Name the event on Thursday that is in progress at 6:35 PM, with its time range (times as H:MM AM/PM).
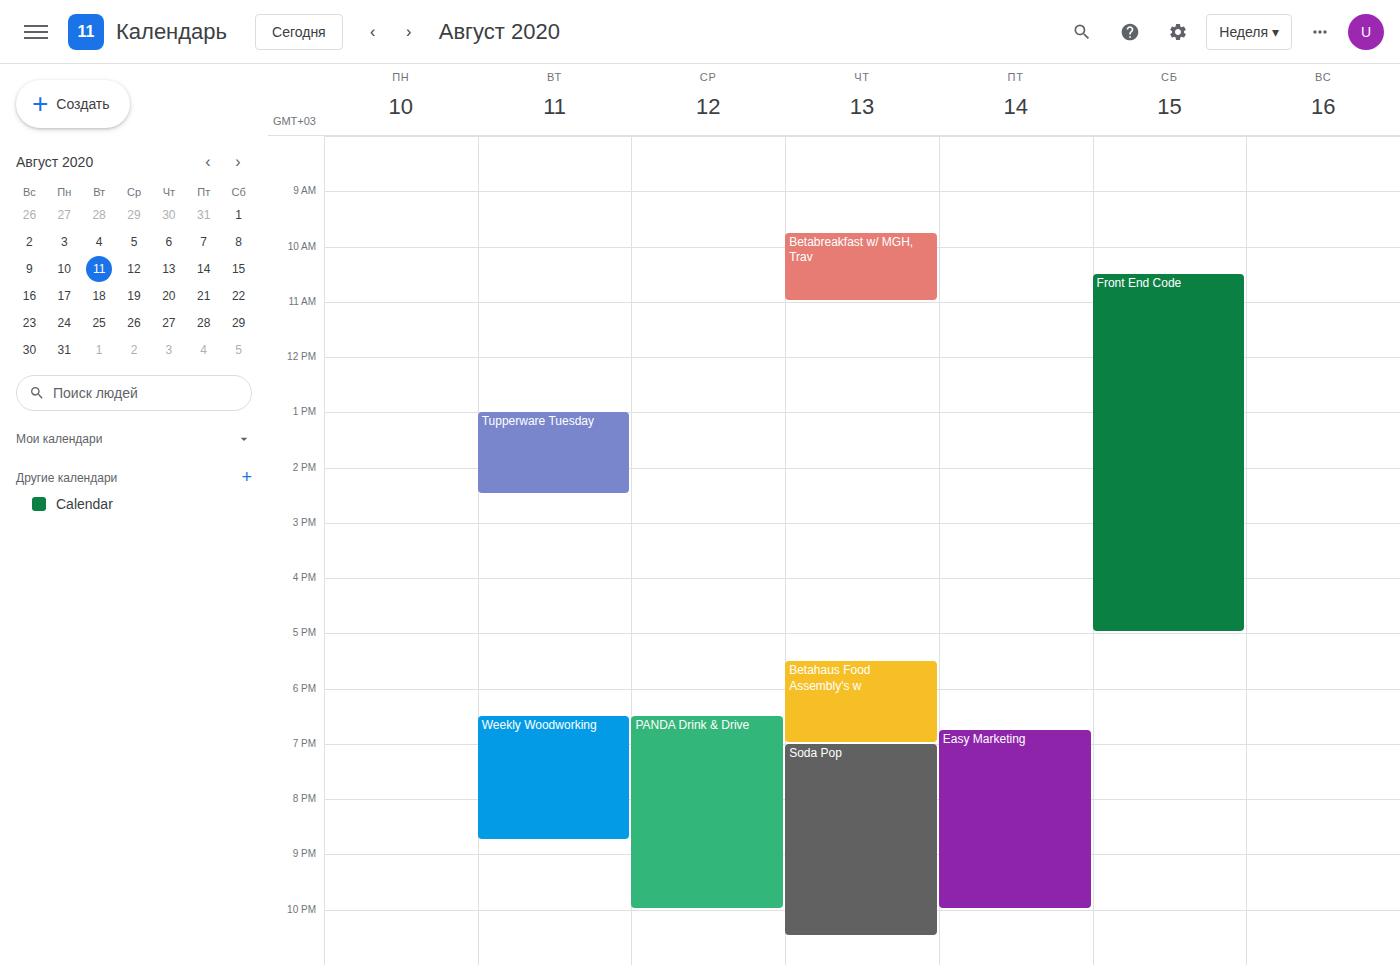
"Betahaus Food Assembly's w", 5:30 PM to 7:00 PM